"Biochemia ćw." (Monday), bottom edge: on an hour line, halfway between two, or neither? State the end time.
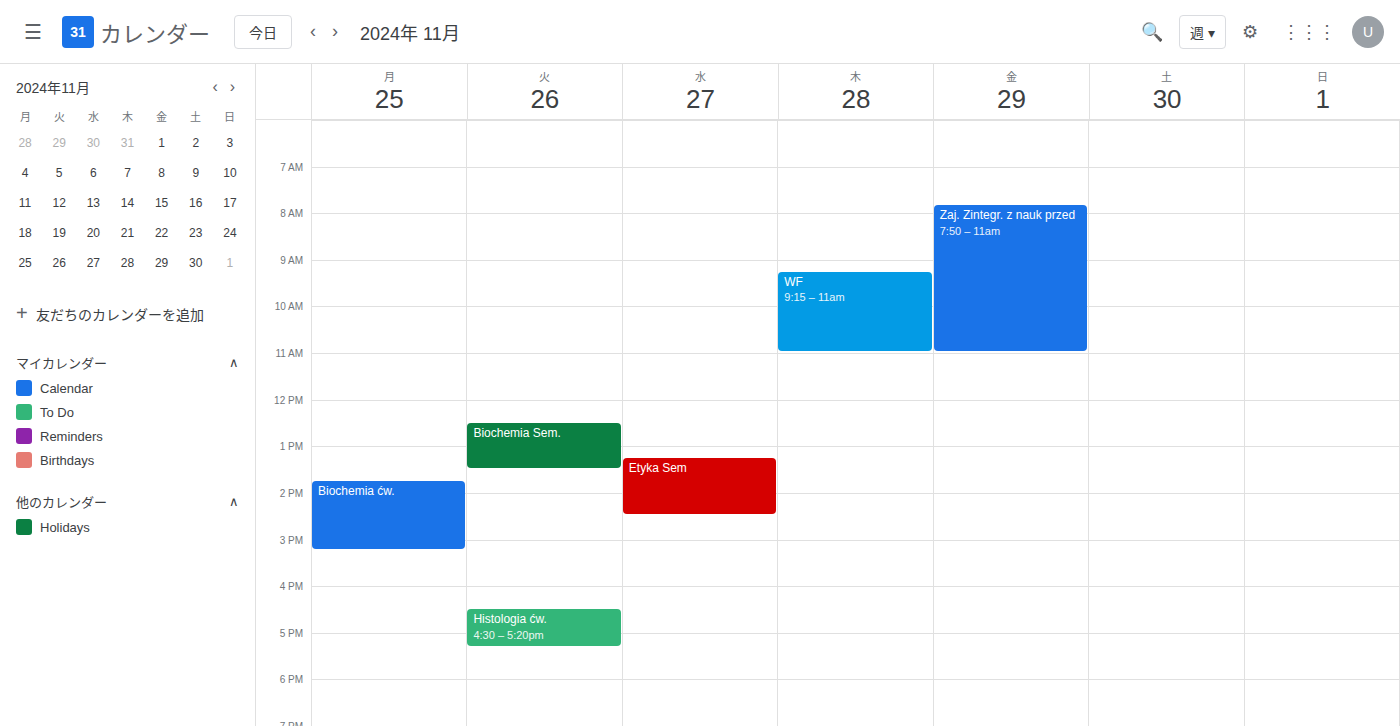
3:15 PM -- neither: a quarter of the way from the 3 PM line to the 4 PM line.